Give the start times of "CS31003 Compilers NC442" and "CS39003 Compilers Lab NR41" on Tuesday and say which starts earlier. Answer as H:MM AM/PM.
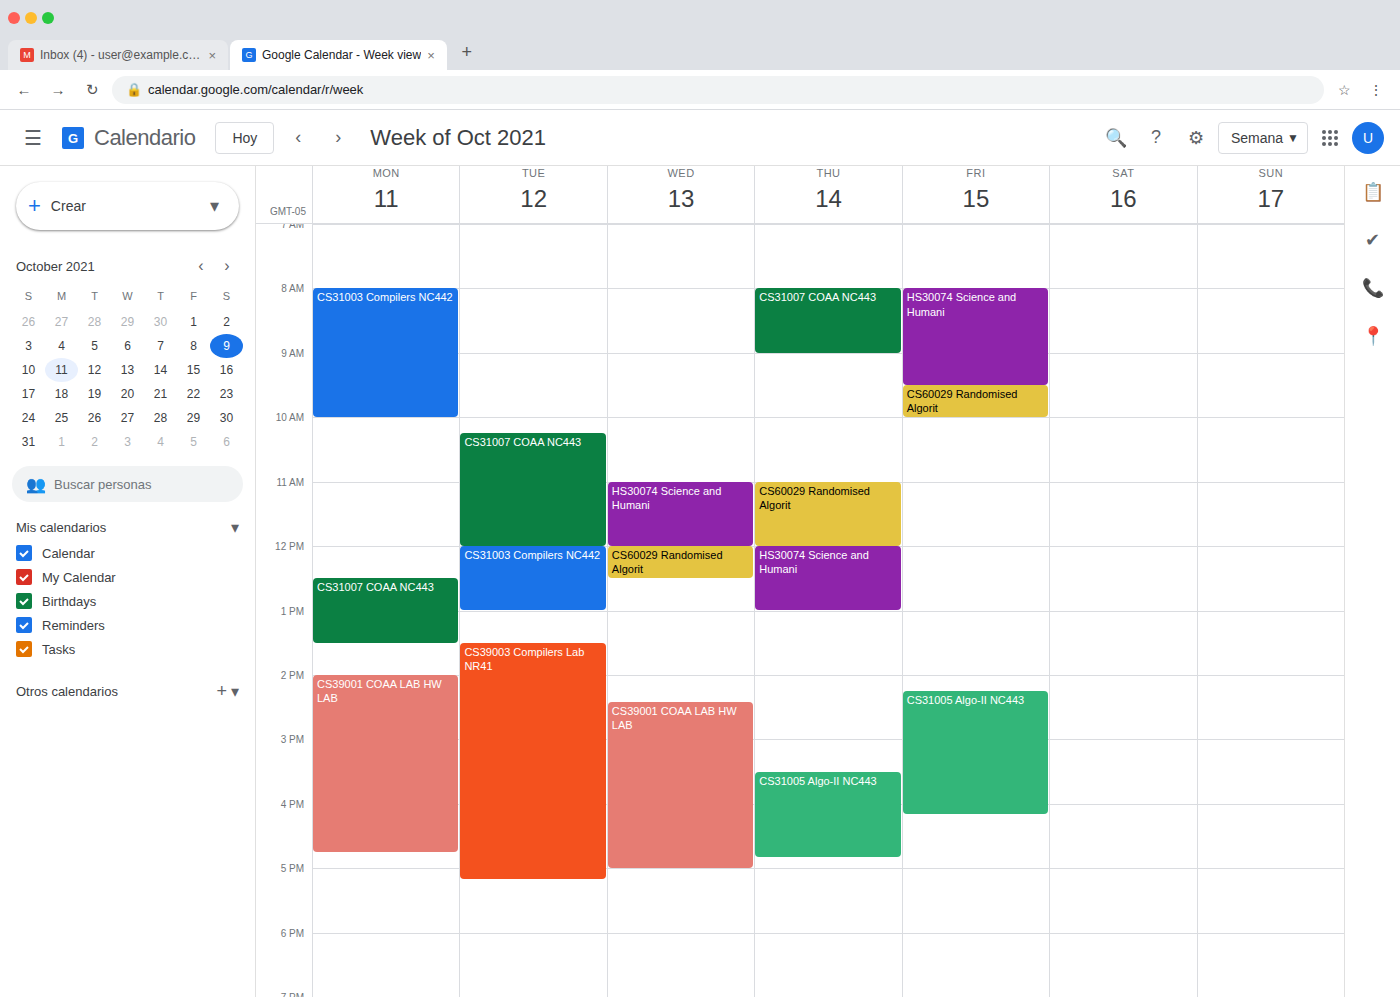
"CS31003 Compilers NC442" 12:00 PM; "CS39003 Compilers Lab NR41" 1:30 PM.